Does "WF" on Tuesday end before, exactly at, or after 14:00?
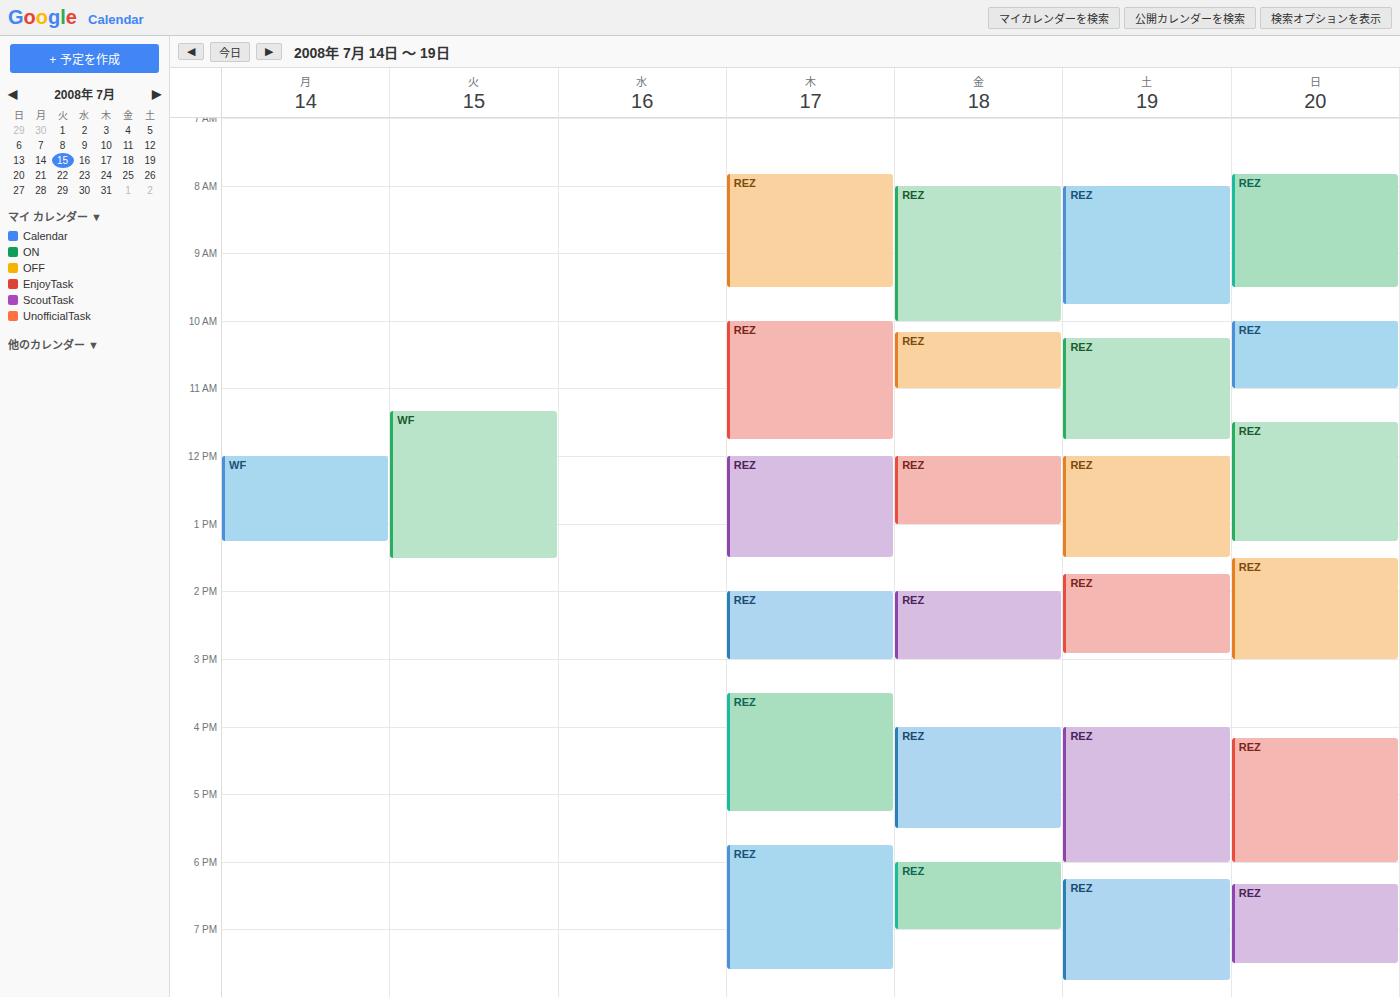
13:30 -- before 14:00, 30 minutes above the 14:00 line.